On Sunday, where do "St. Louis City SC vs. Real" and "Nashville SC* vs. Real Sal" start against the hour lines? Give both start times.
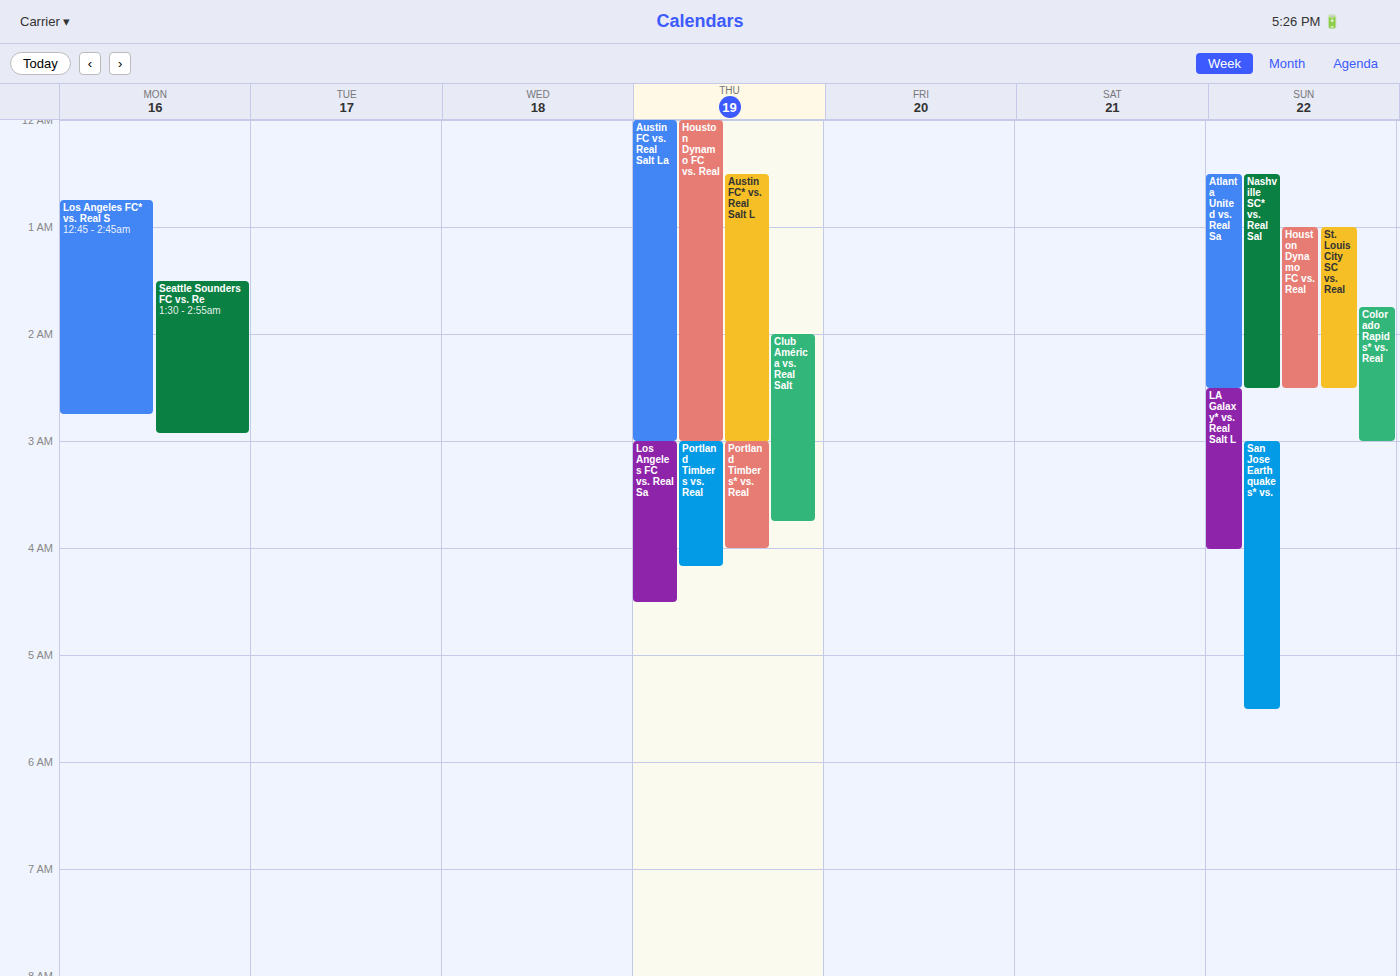
"St. Louis City SC vs. Real": 1:00 AM, exactly on the 1 AM line. "Nashville SC* vs. Real Sal": 12:30 AM, halfway between the 12 AM and 1 AM lines.